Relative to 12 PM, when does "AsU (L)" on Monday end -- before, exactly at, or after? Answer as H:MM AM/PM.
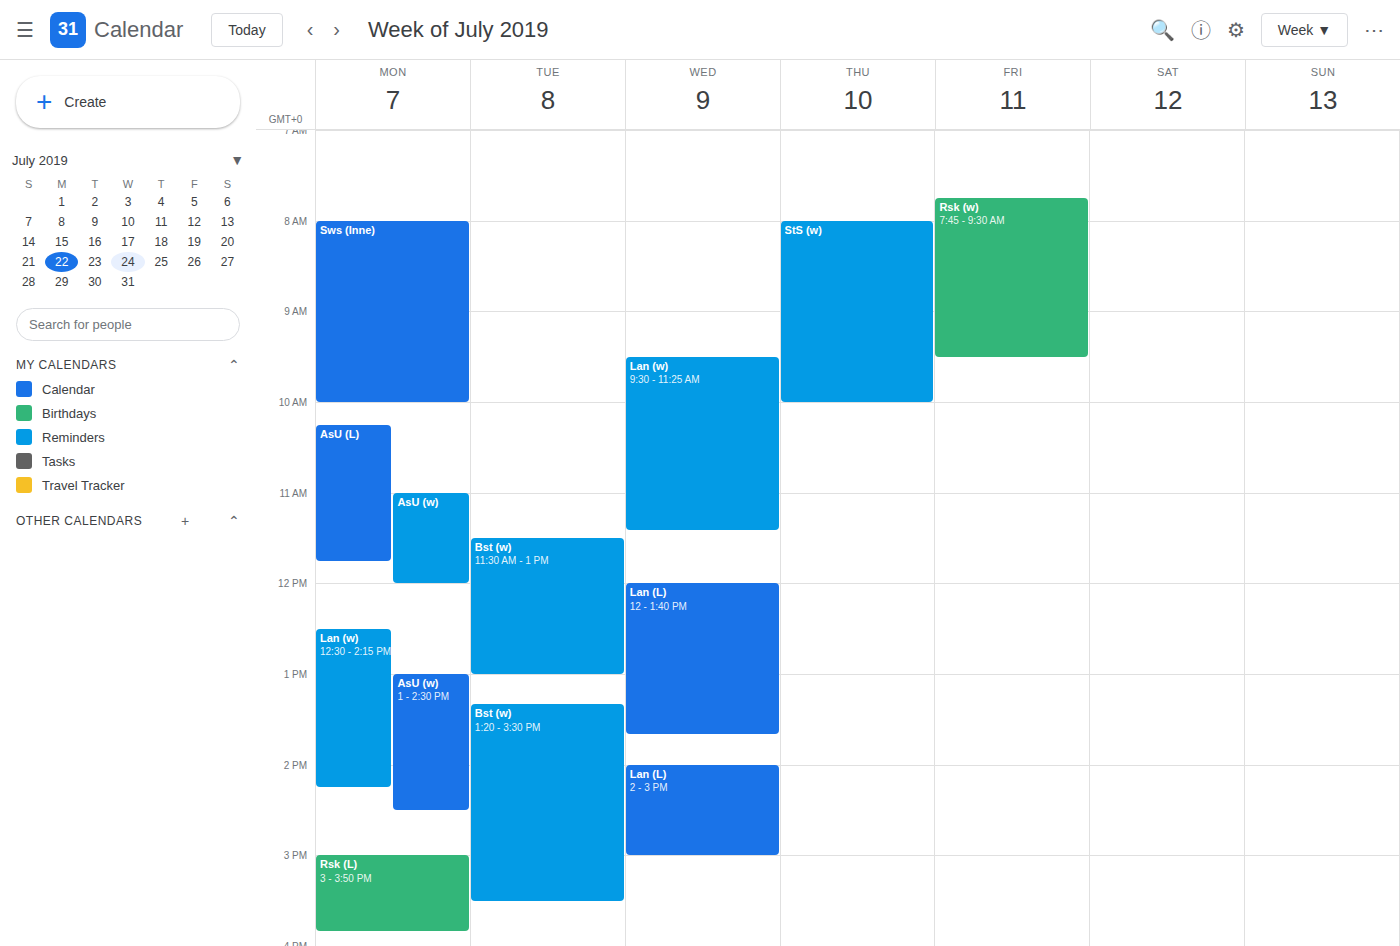
11:45 AM -- before 12 PM, 15 minutes above the 12 PM line.